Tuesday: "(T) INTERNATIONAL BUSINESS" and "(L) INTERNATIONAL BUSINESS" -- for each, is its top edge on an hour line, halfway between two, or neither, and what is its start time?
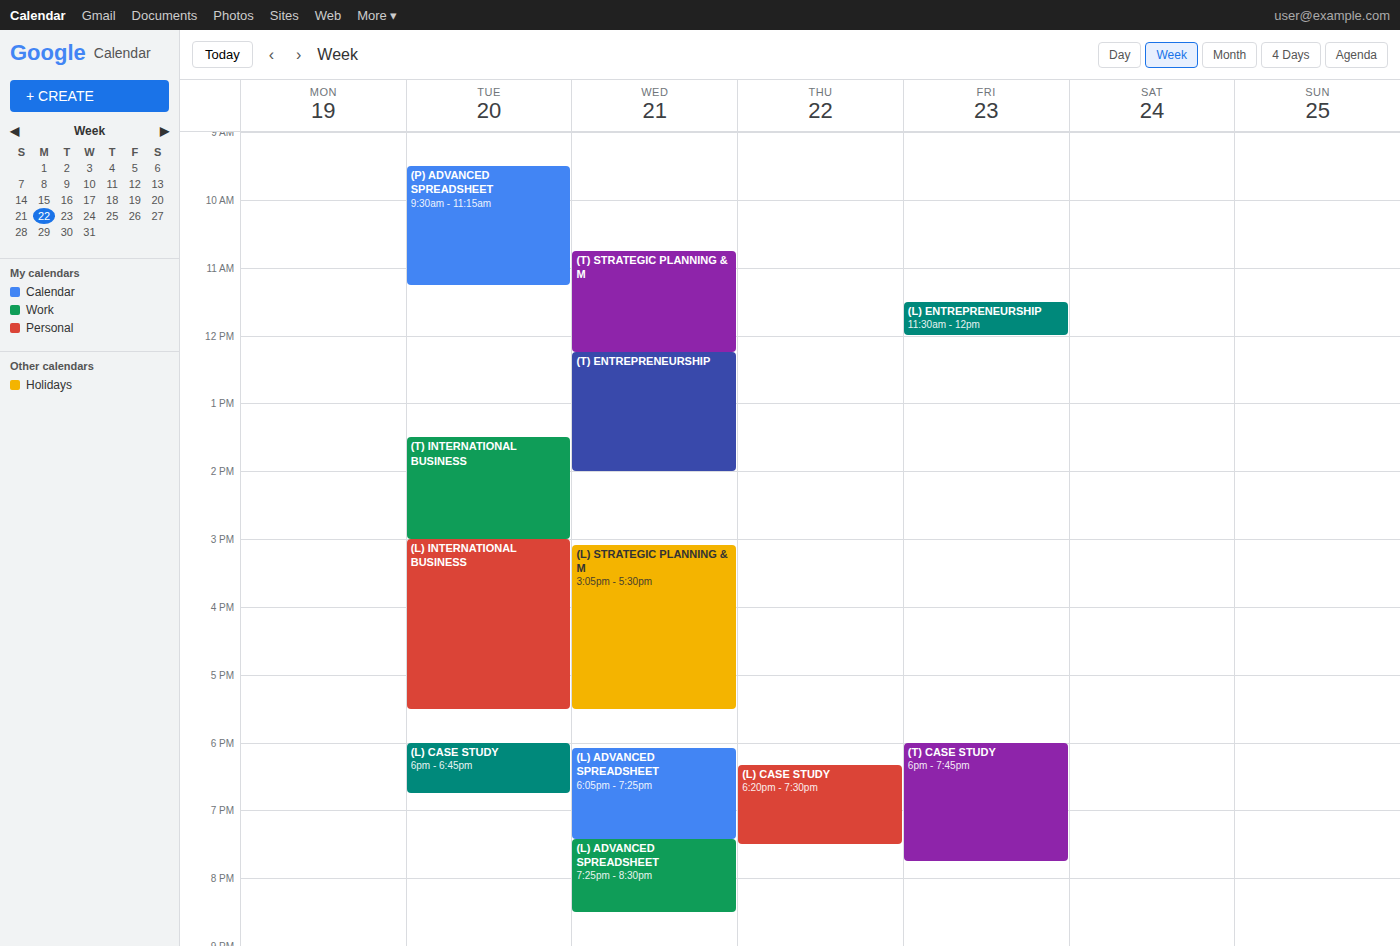
"(T) INTERNATIONAL BUSINESS": 1:30 PM, halfway between the 1 PM and 2 PM lines. "(L) INTERNATIONAL BUSINESS": 3:00 PM, exactly on the 3 PM line.